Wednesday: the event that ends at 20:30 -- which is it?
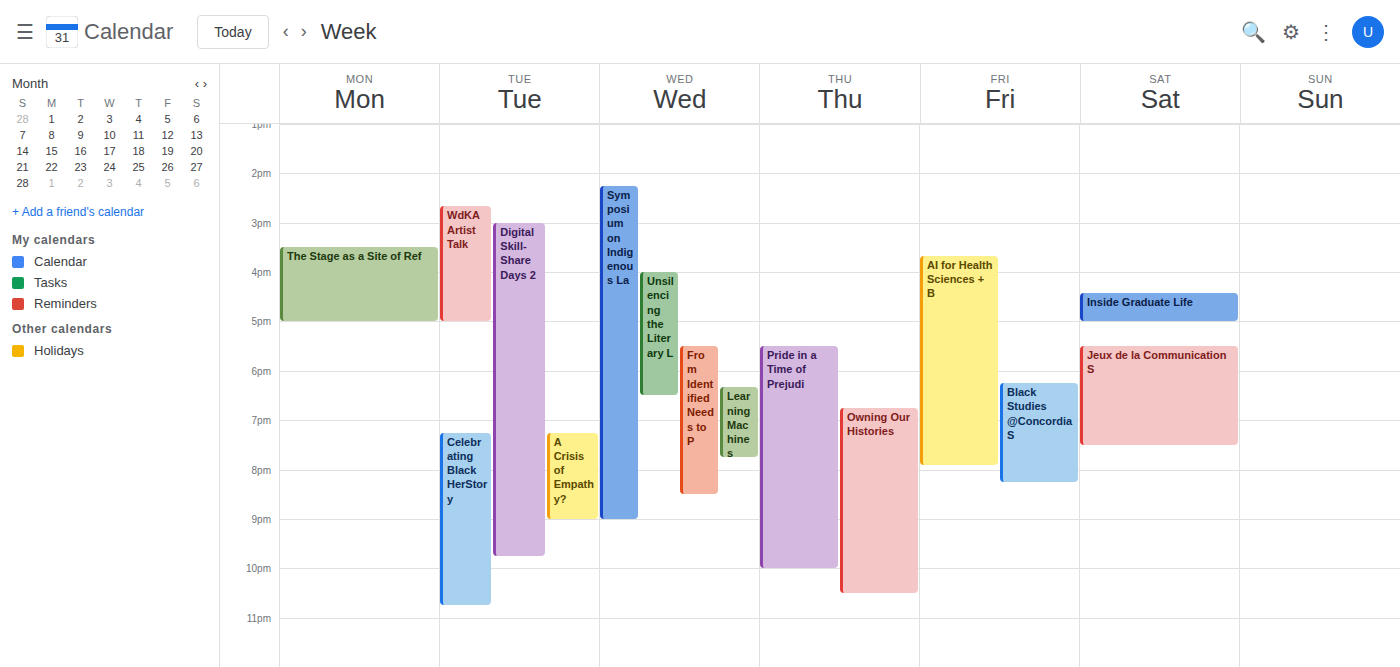
"From Identified Needs to P"